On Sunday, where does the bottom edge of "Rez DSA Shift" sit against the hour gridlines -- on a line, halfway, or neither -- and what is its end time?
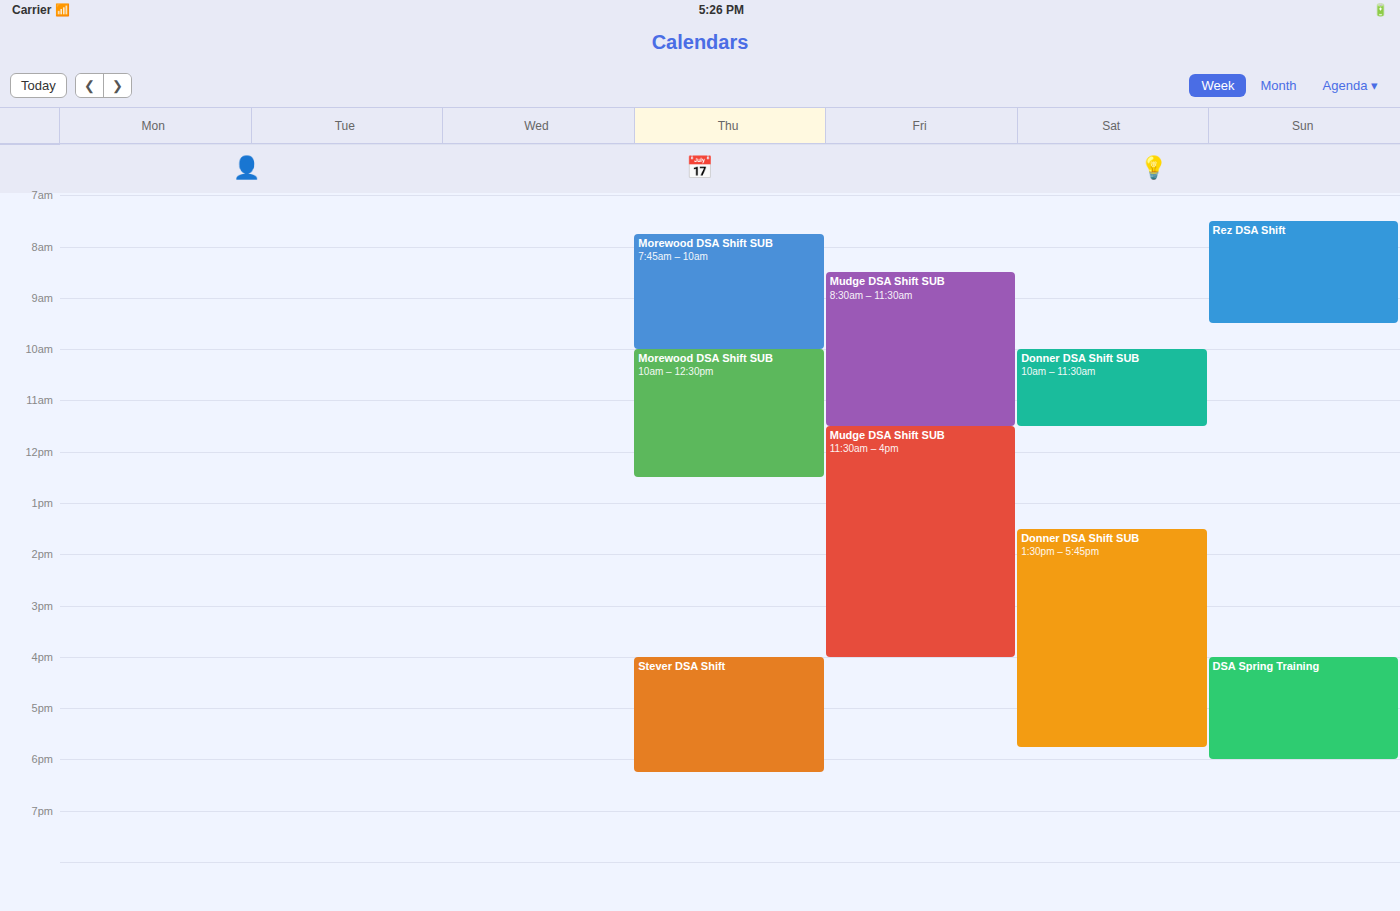
9:30 AM -- halfway between the 9 AM and 10 AM lines.